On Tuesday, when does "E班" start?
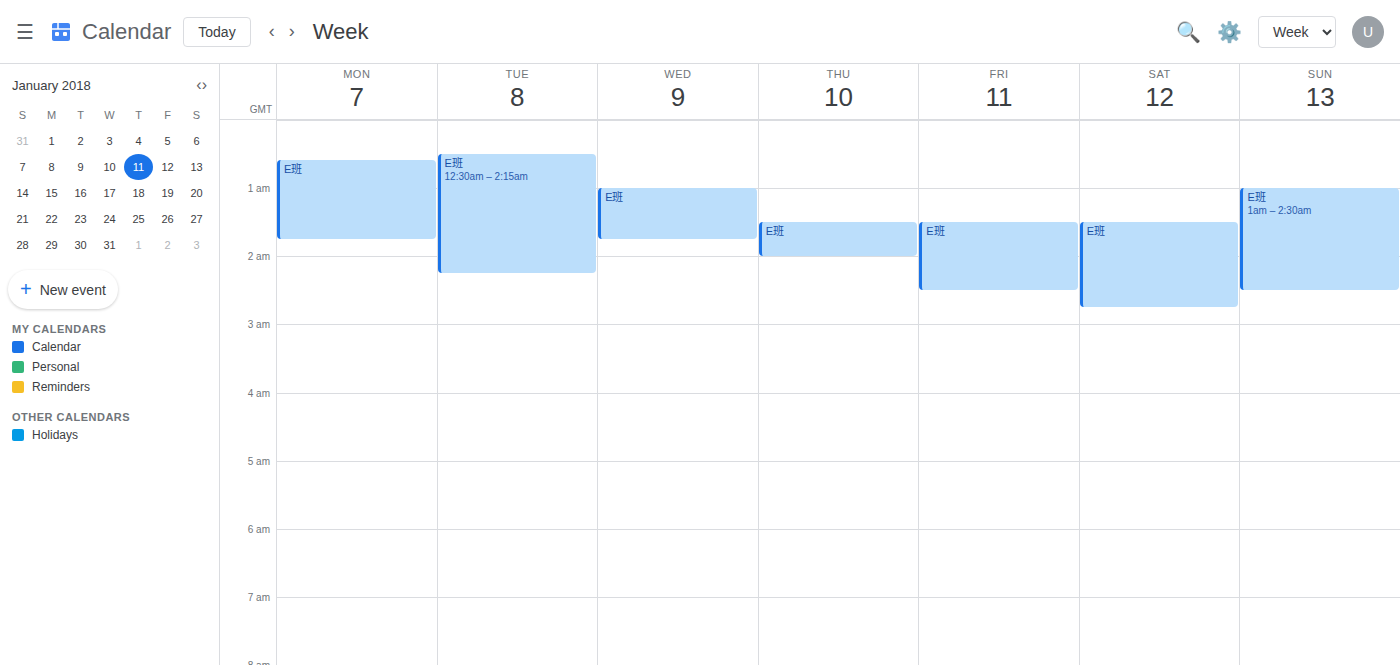
12:30 AM